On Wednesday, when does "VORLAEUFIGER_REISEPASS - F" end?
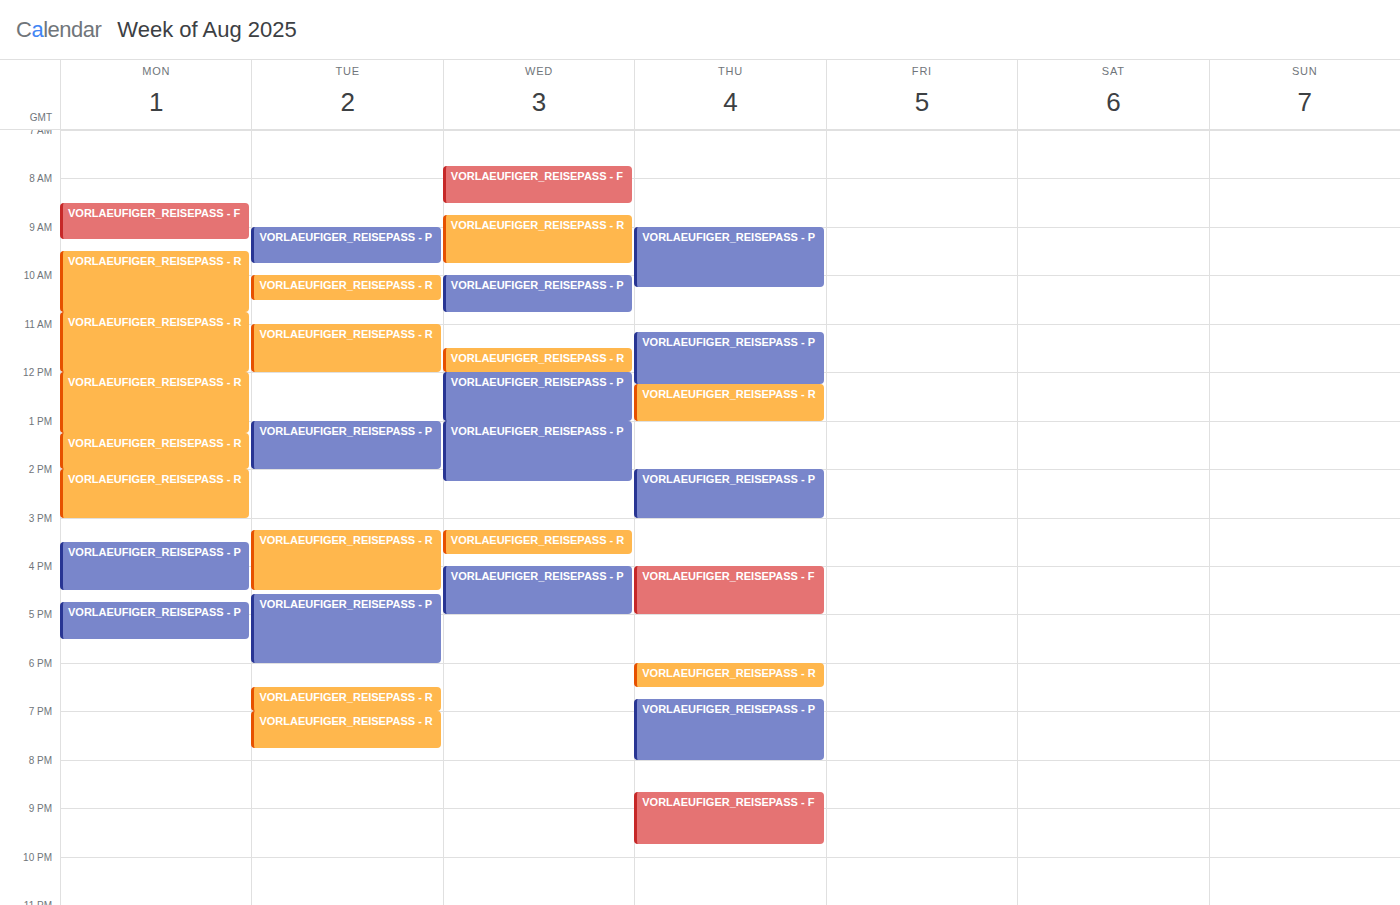
8:30 AM